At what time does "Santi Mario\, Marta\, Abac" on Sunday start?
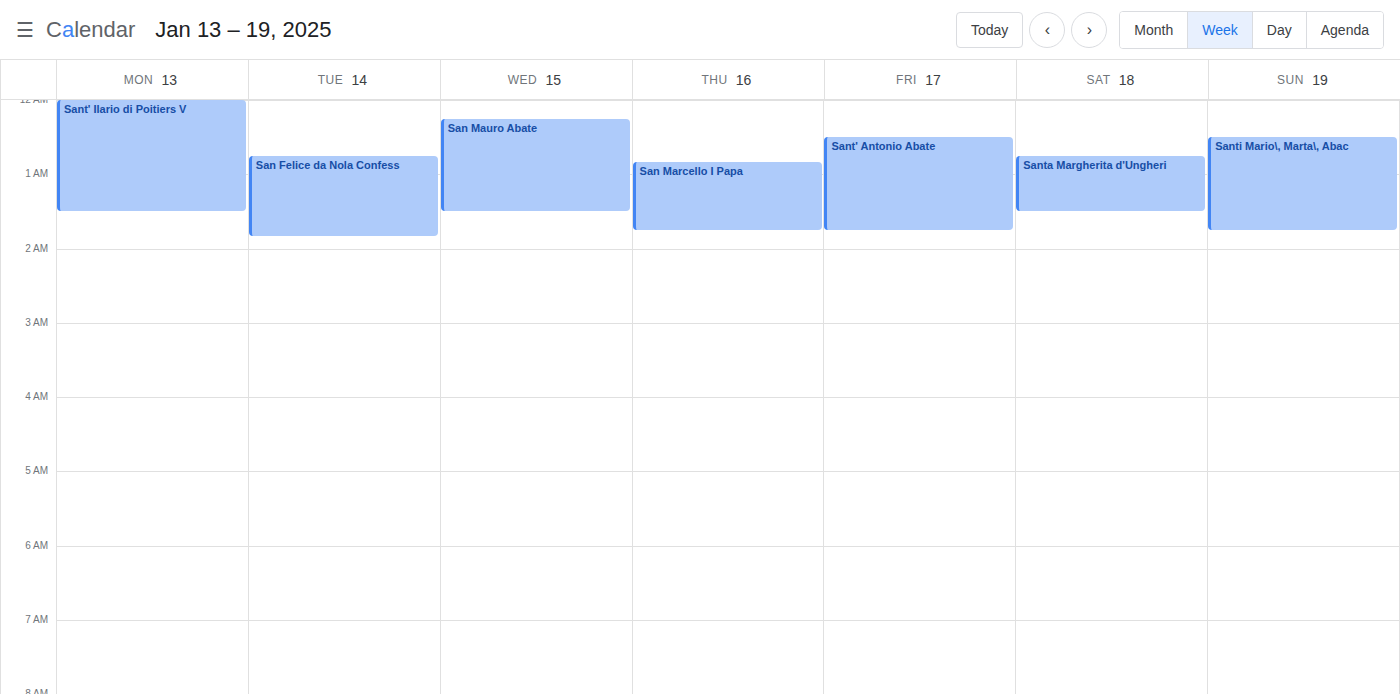
12:30 AM